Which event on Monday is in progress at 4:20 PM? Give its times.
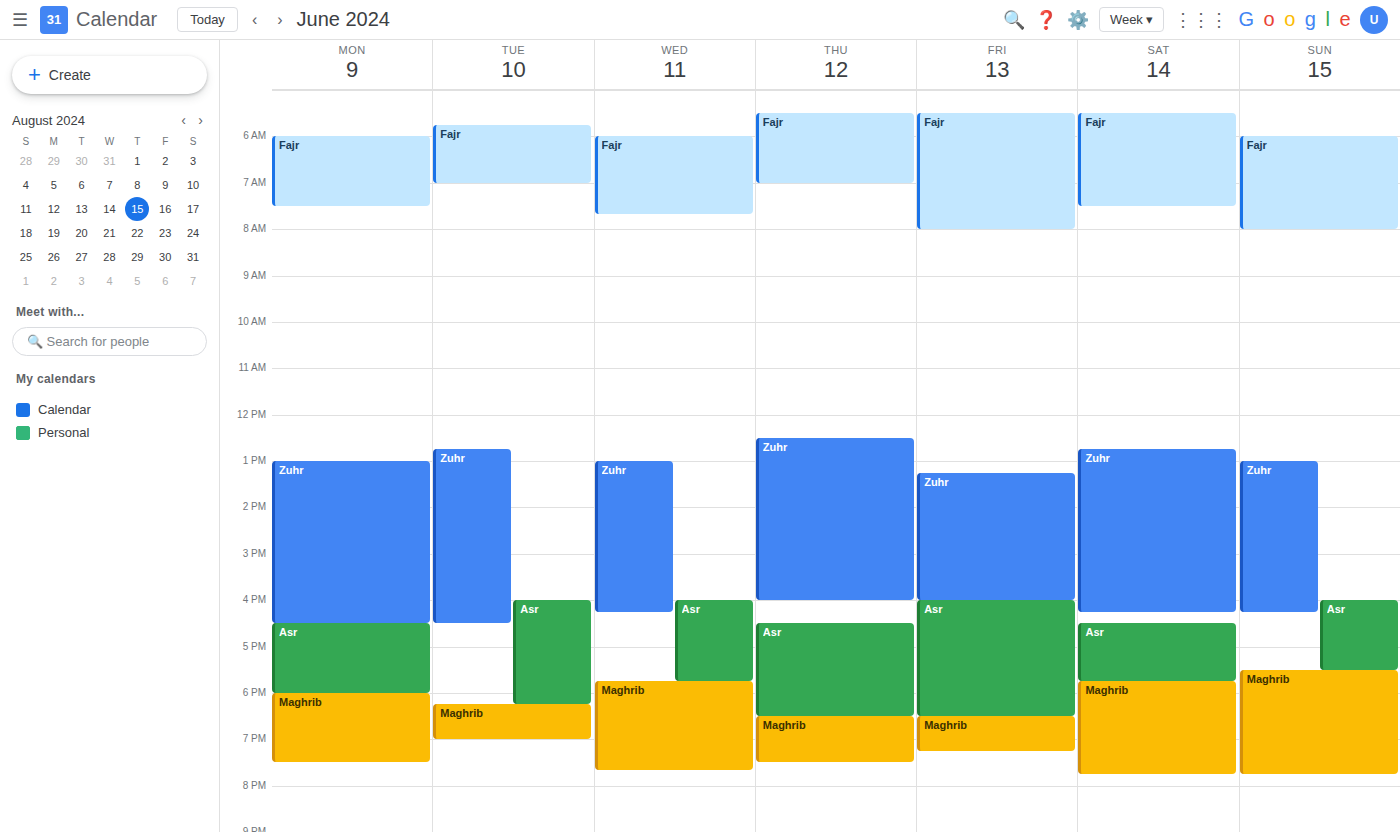
"Zuhr", 1:00 PM to 4:30 PM